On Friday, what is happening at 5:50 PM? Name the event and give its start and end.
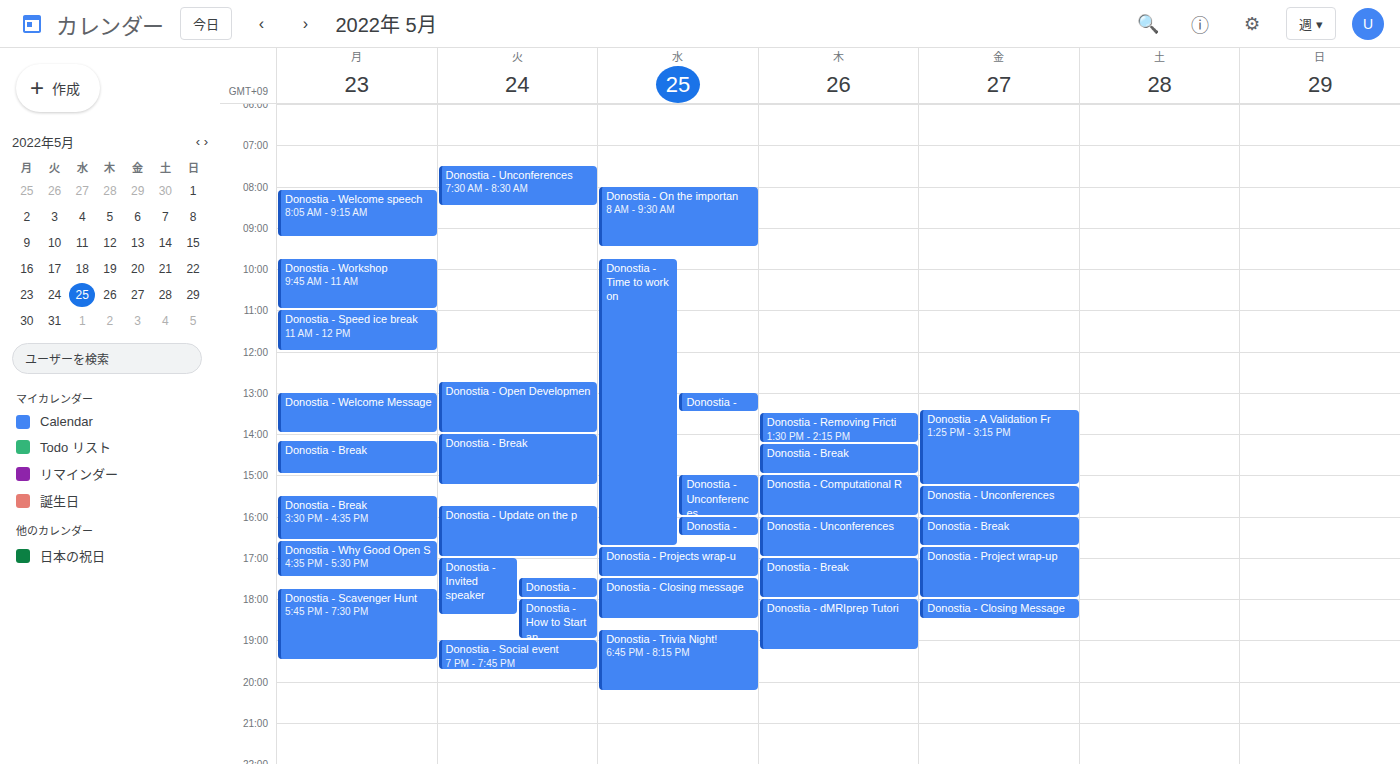
"Donostia - Project wrap-up", 4:45 PM to 6:00 PM